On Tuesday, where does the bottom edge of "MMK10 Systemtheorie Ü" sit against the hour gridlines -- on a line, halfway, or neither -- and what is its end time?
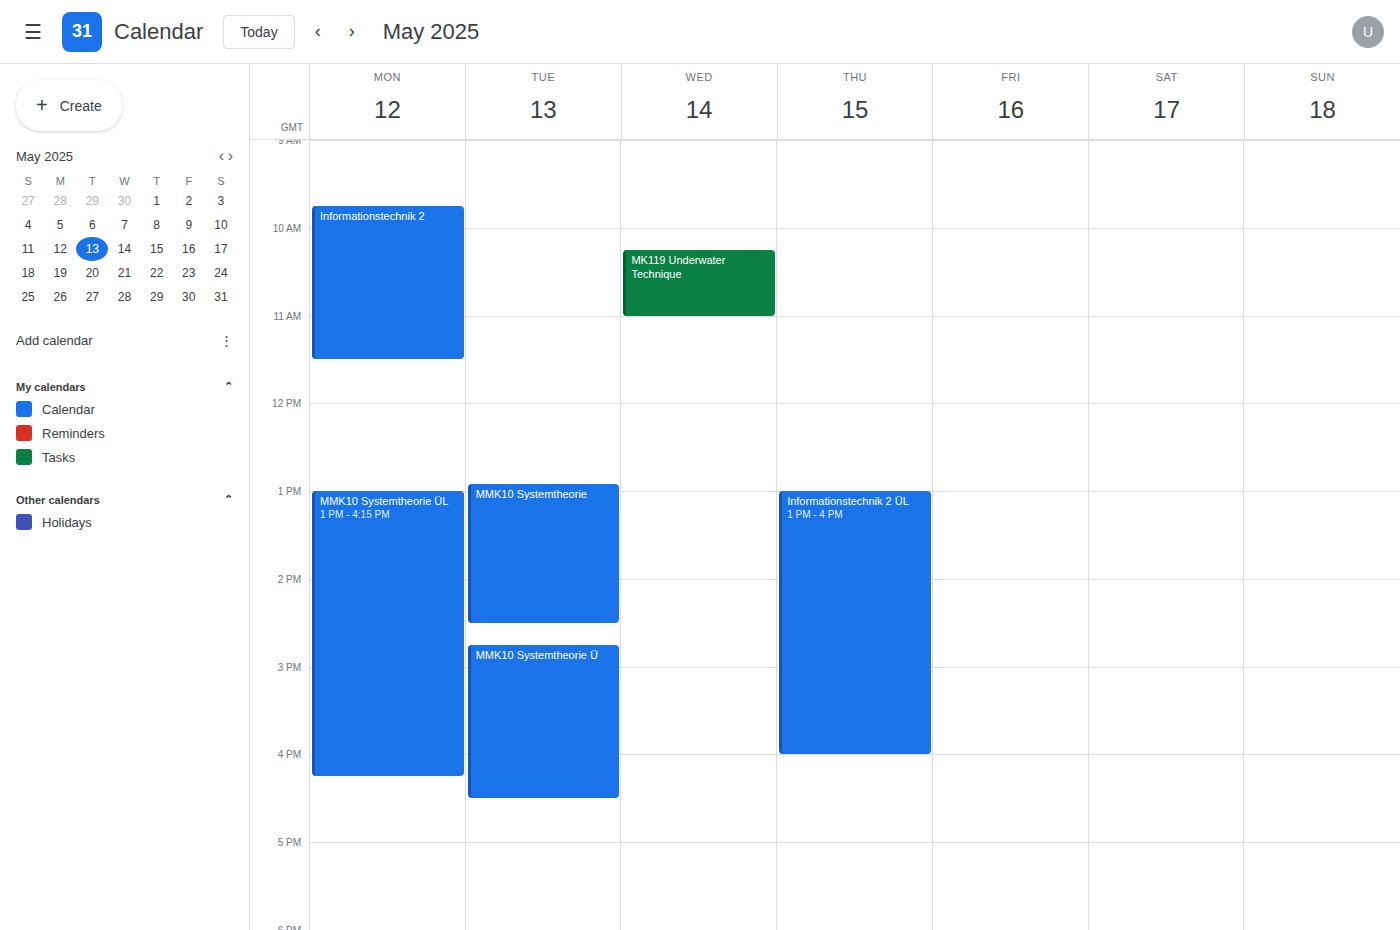
4:30 PM -- halfway between the 4 PM and 5 PM lines.